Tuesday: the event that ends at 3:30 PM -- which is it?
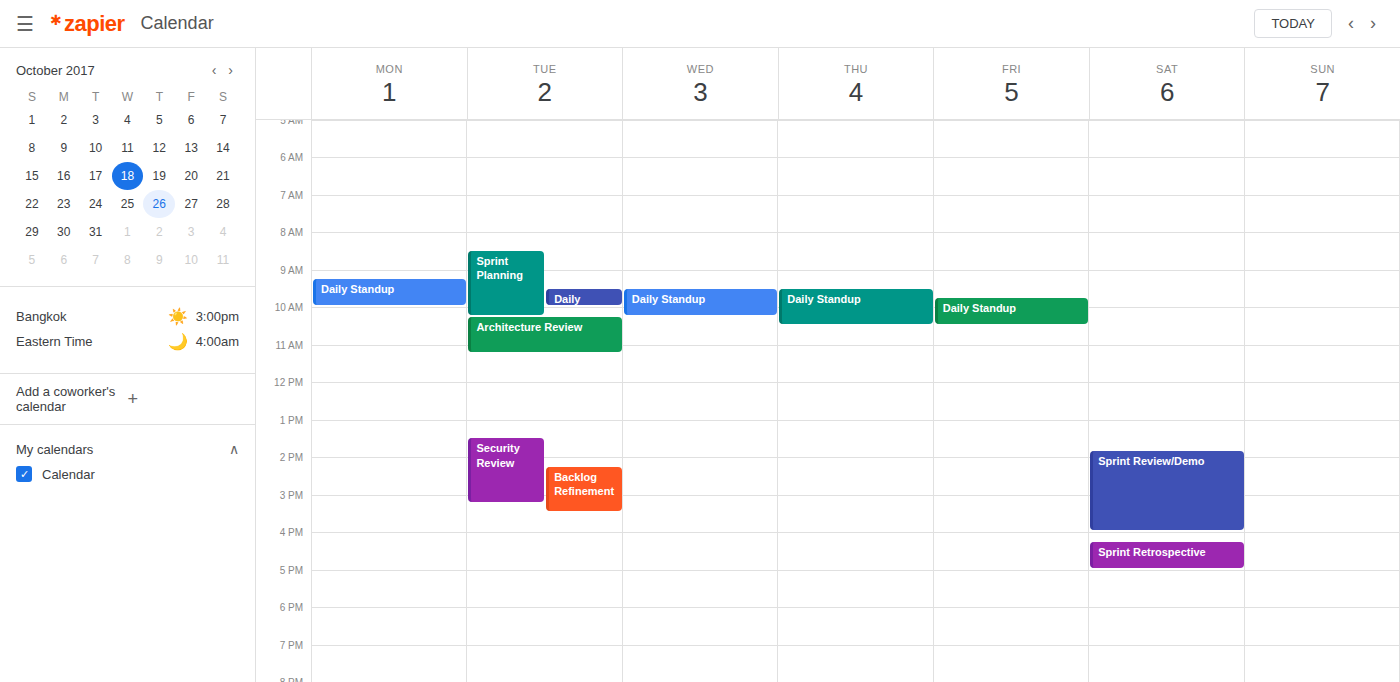
"Backlog Refinement"